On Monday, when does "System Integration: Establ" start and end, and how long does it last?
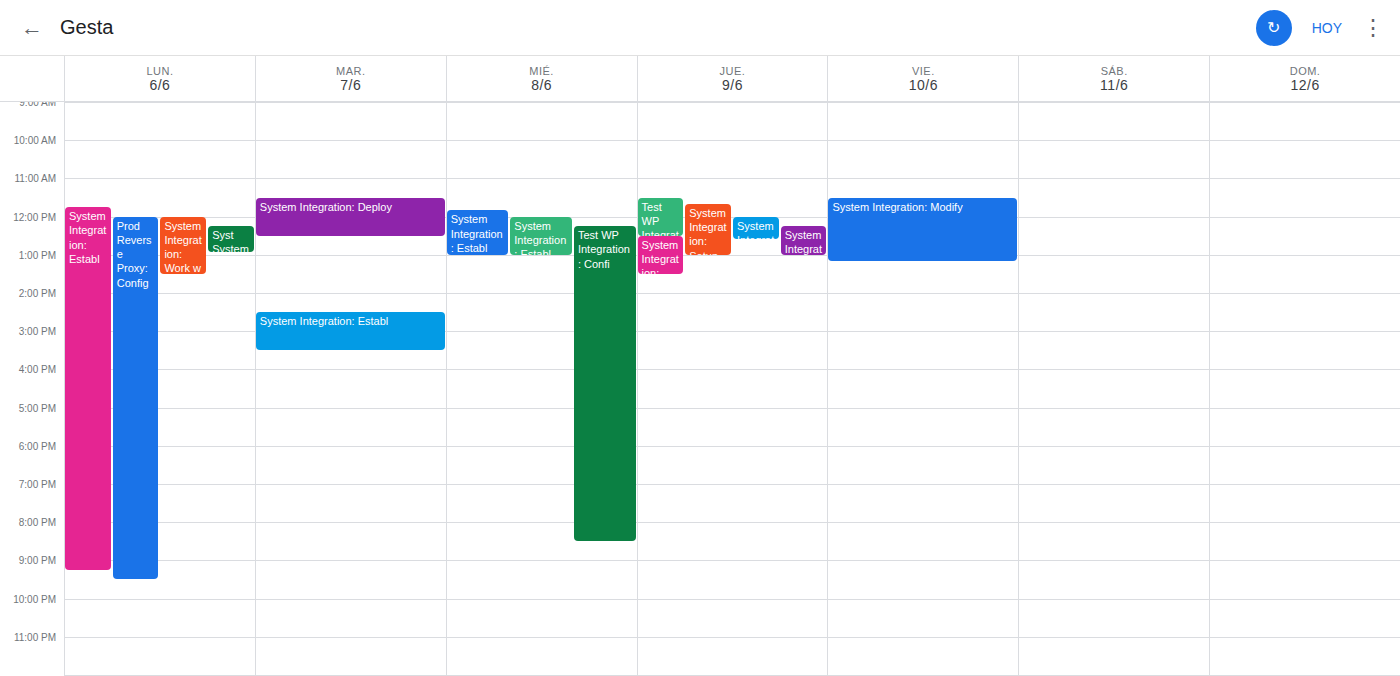
11:45 AM to 9:15 PM, 9 hours 30 minutes